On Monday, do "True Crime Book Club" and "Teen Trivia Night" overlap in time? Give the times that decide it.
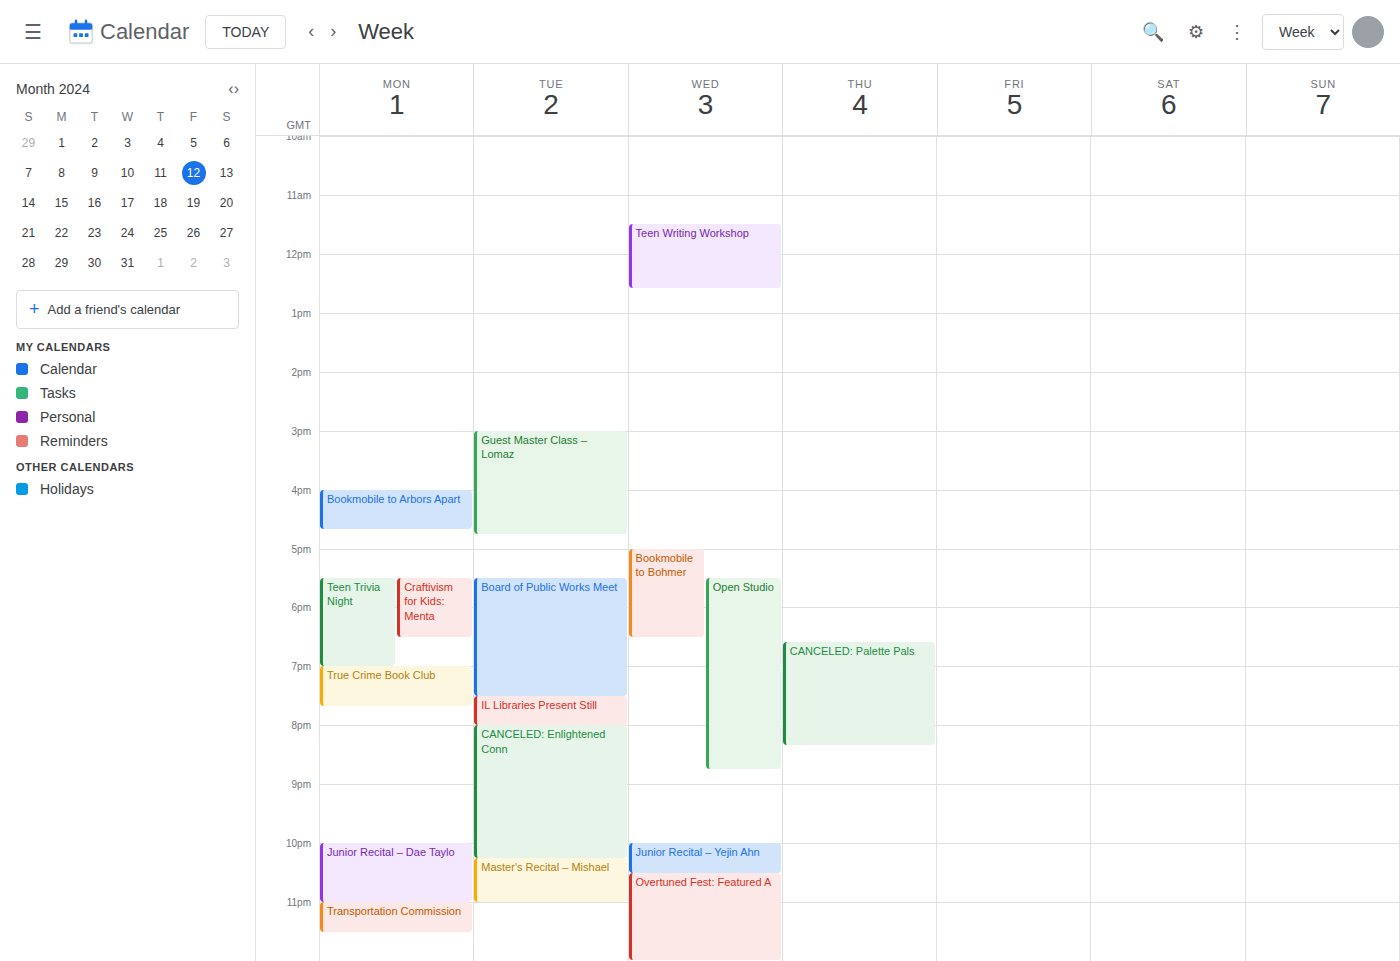
"Teen Trivia Night" ends at 7:00 PM, exactly when "True Crime Book Club" starts -- they touch but do not overlap.